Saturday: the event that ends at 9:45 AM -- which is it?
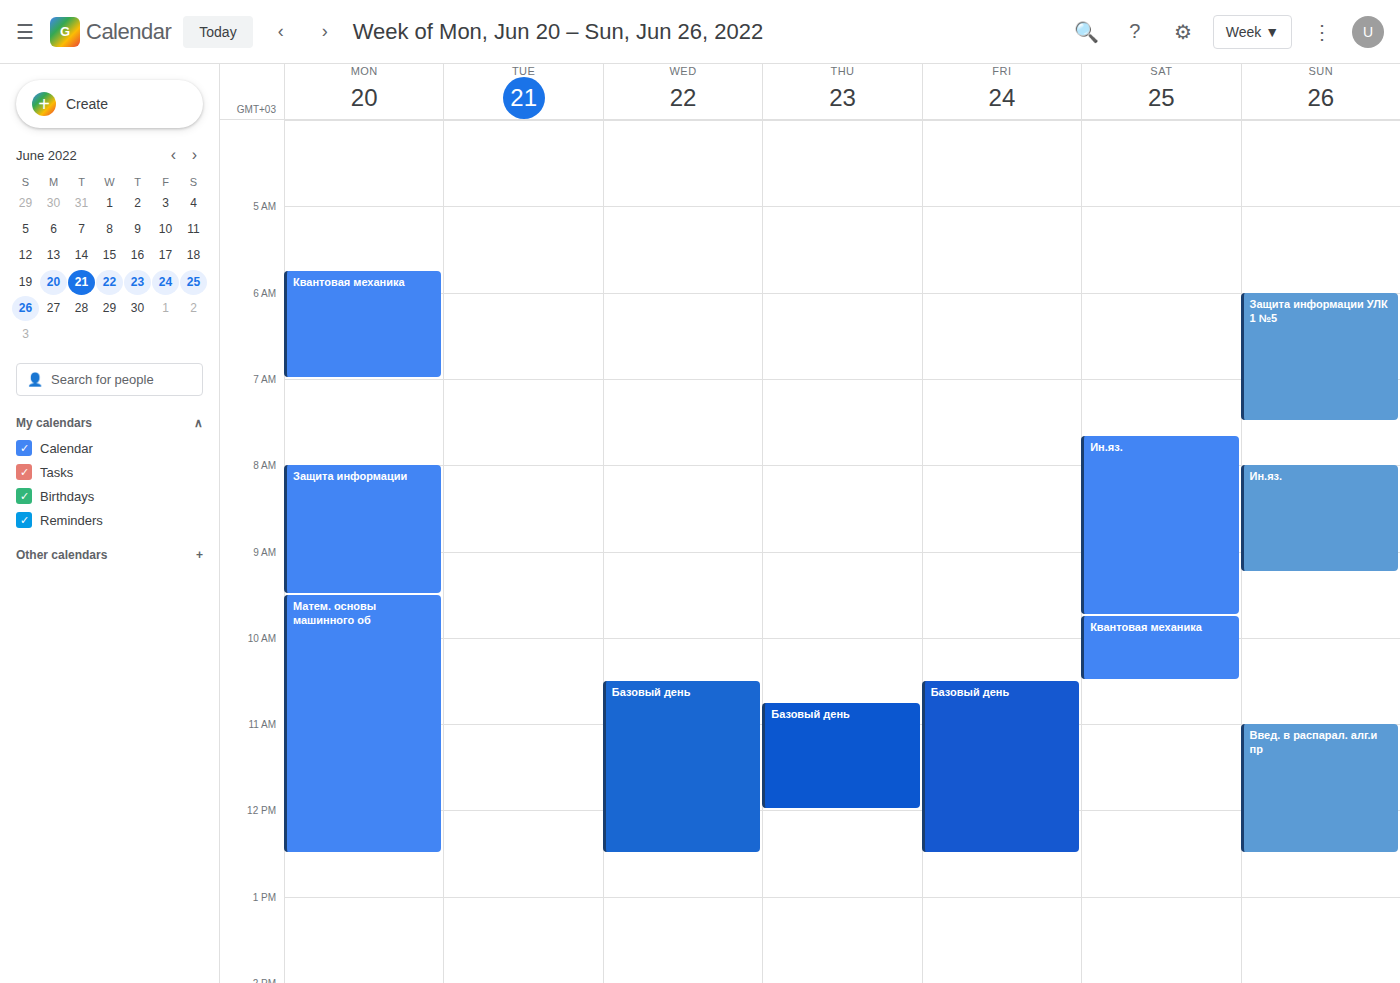
"Ин.яз."